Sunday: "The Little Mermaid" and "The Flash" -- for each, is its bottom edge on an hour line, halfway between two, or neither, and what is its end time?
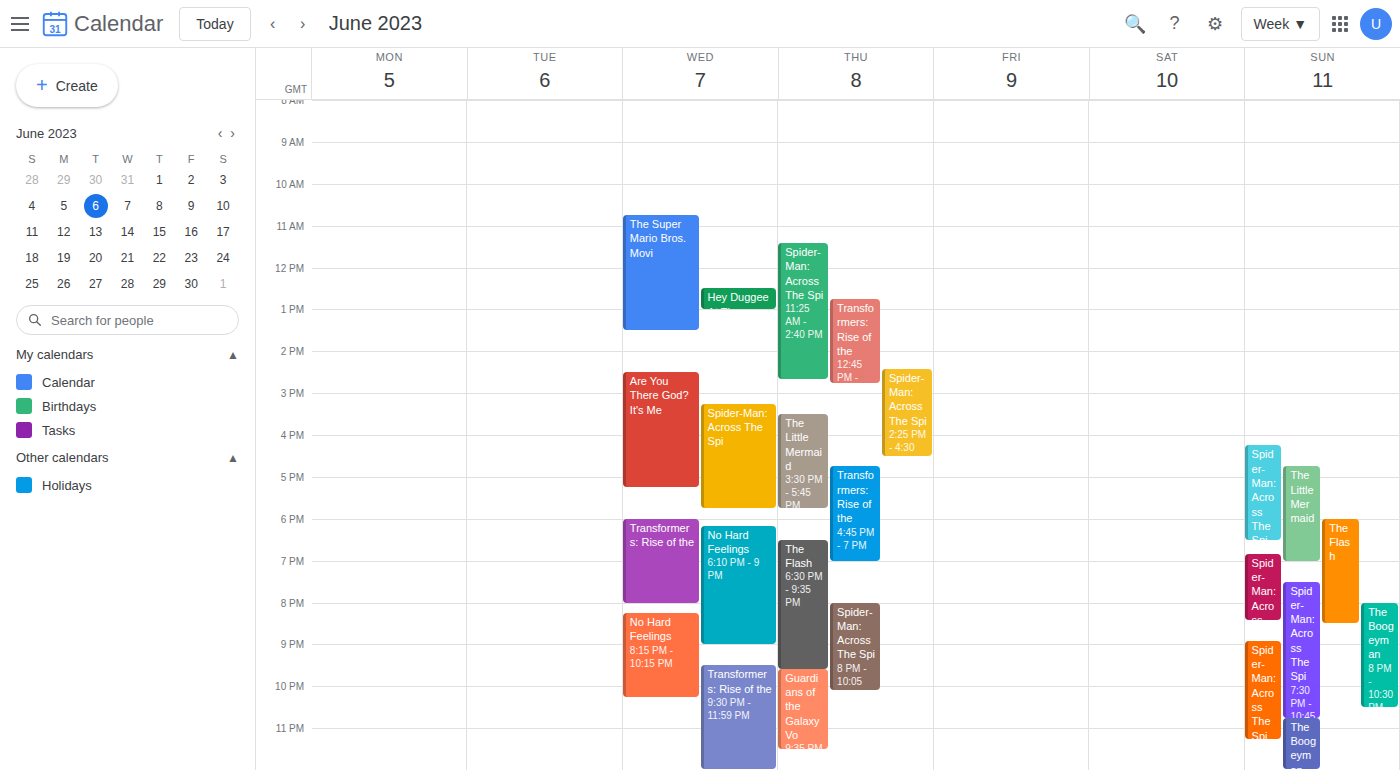
"The Little Mermaid": 7:00 PM, exactly on the 7 PM line. "The Flash": 8:30 PM, halfway between the 8 PM and 9 PM lines.